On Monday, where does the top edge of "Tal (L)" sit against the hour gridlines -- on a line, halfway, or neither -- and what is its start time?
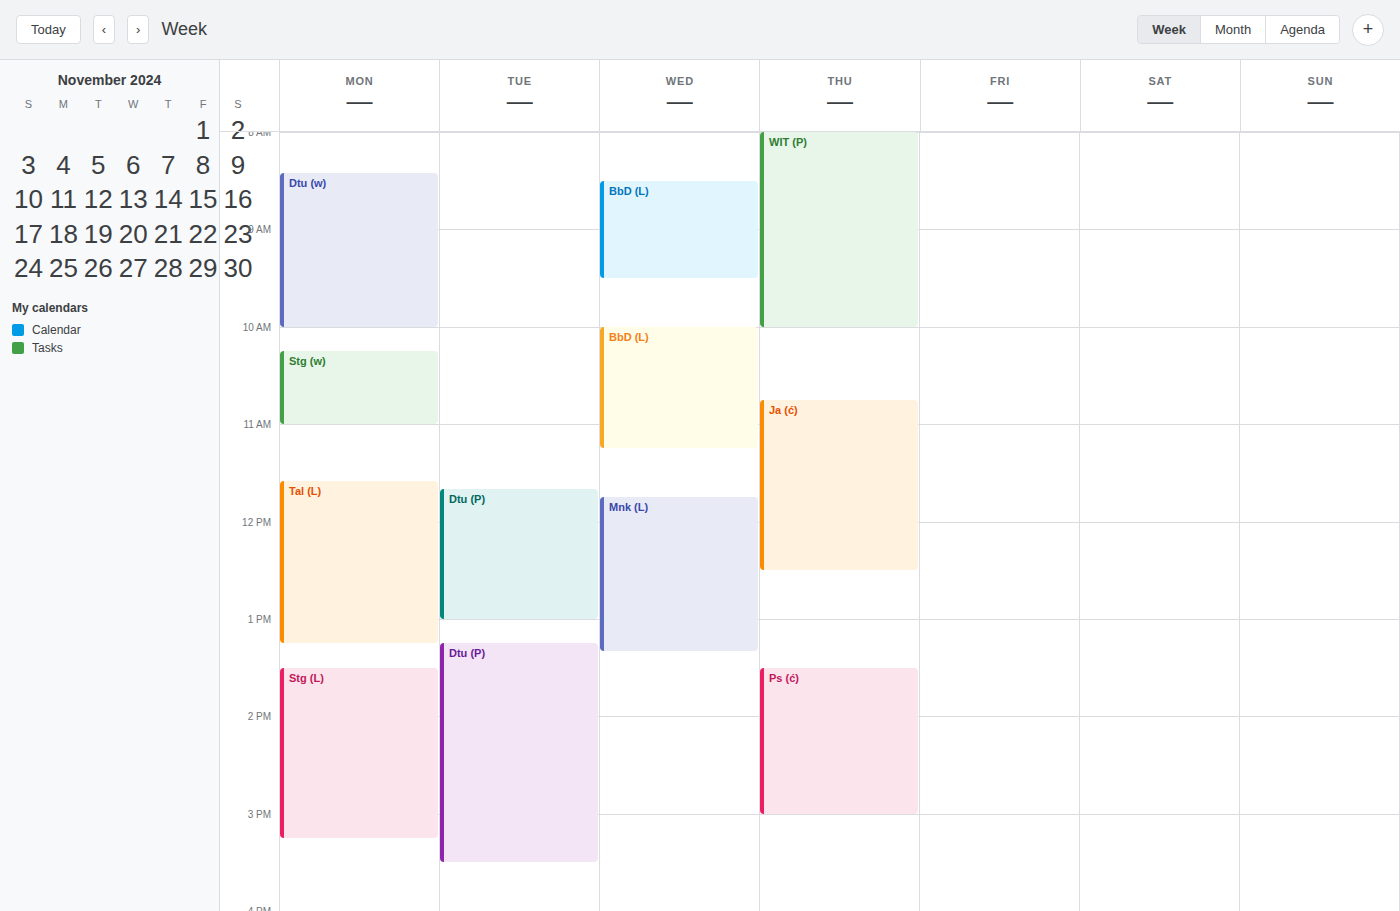
11:35 AM -- neither: 35 minutes below the 11 AM line and 25 minutes above the 12 PM line.